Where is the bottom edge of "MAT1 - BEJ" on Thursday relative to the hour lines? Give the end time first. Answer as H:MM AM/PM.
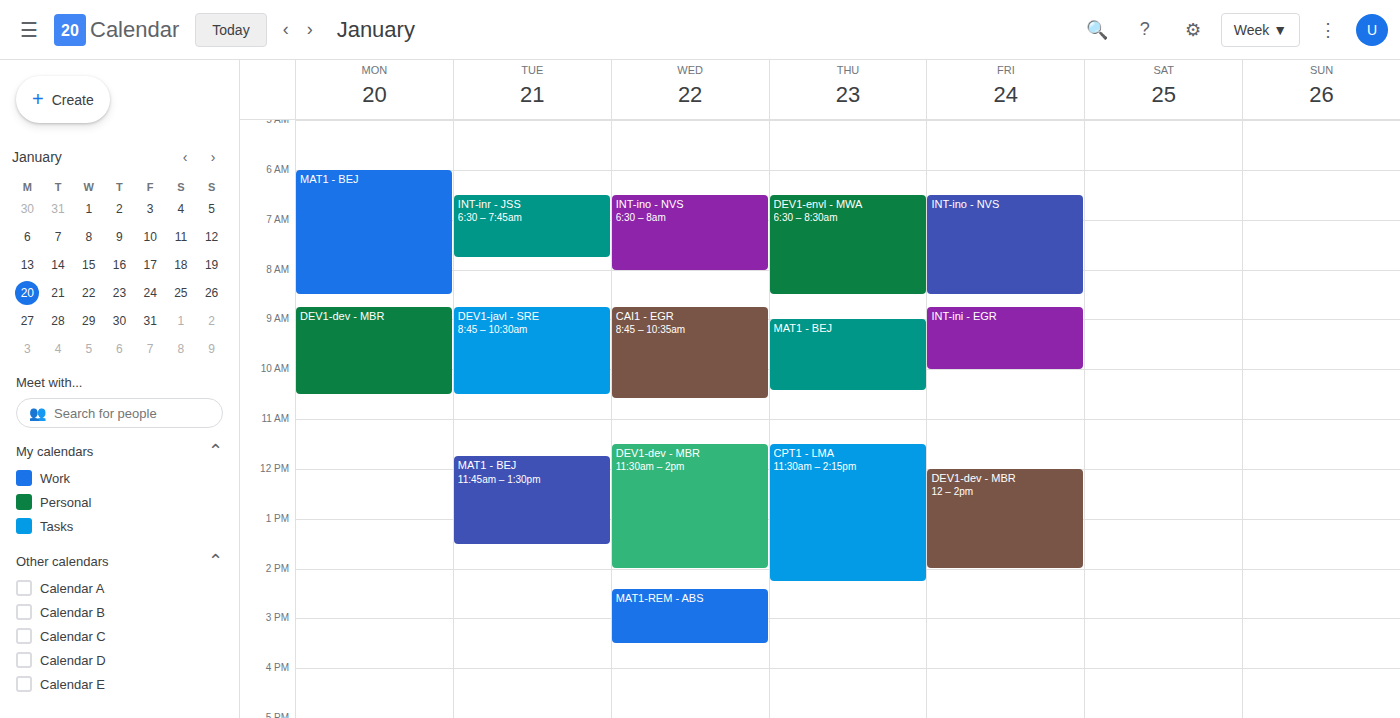
10:25 AM -- neither: 25 minutes below the 10 AM line and 35 minutes above the 11 AM line.